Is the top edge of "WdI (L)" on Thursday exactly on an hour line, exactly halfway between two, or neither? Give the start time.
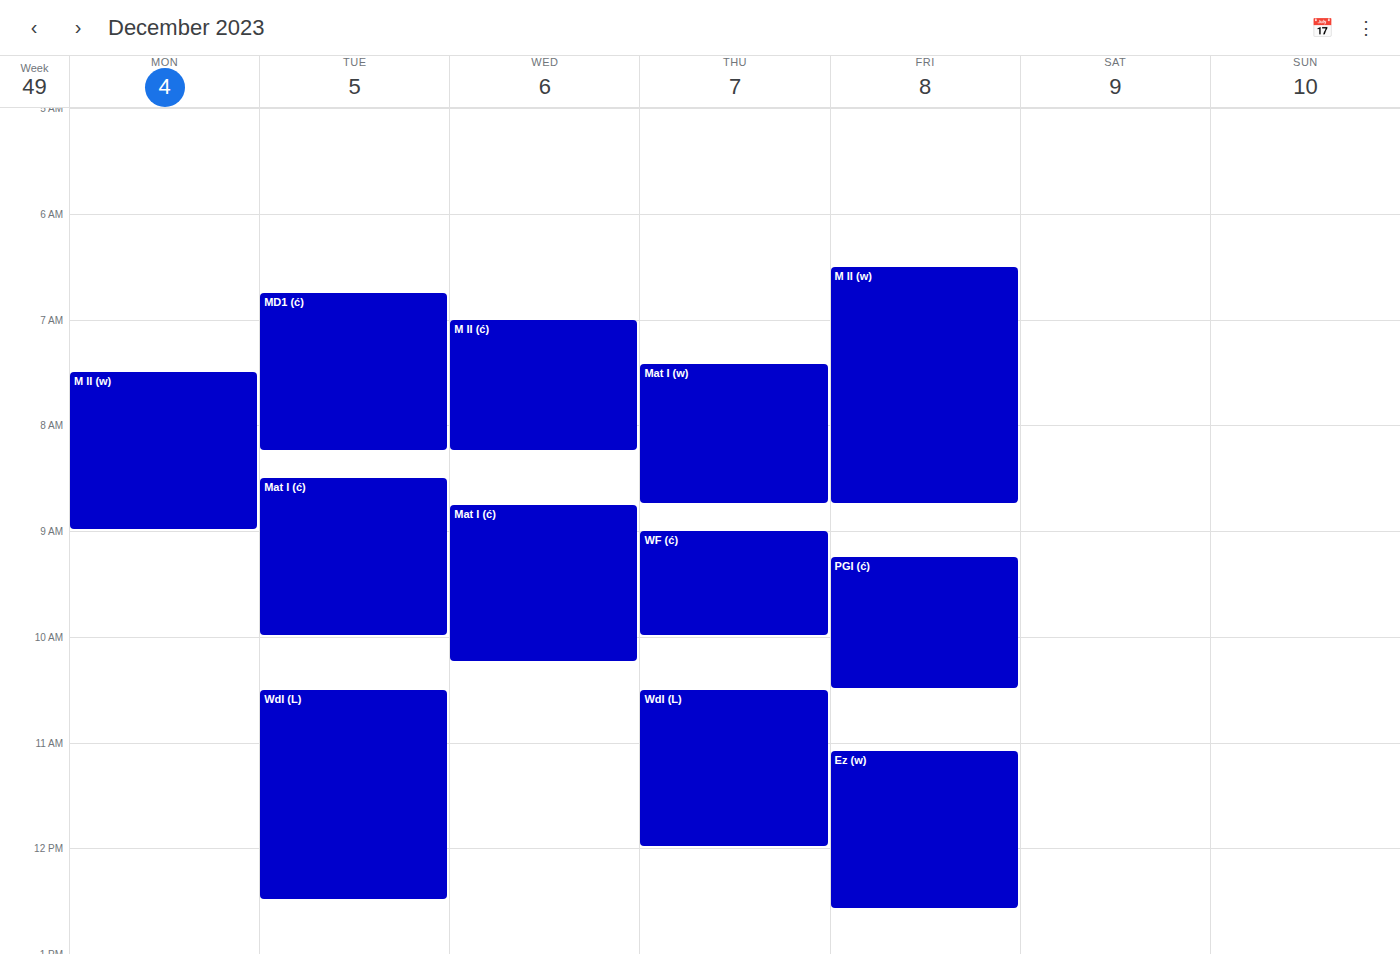
10:30 AM -- halfway between the 10 AM and 11 AM lines.